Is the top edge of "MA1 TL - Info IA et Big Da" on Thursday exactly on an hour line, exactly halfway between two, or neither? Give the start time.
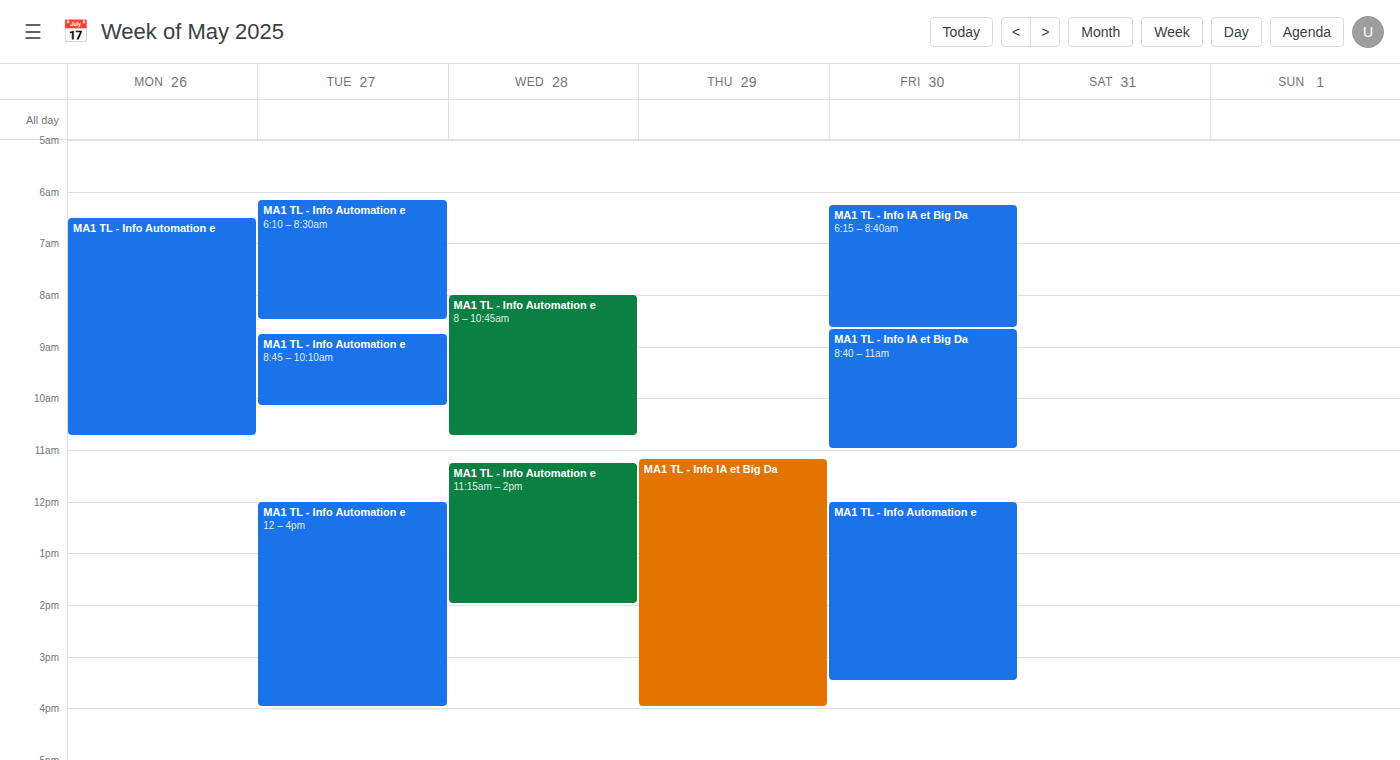
11:10 AM -- neither: 10 minutes below the 11 AM line and 50 minutes above the 12 PM line.